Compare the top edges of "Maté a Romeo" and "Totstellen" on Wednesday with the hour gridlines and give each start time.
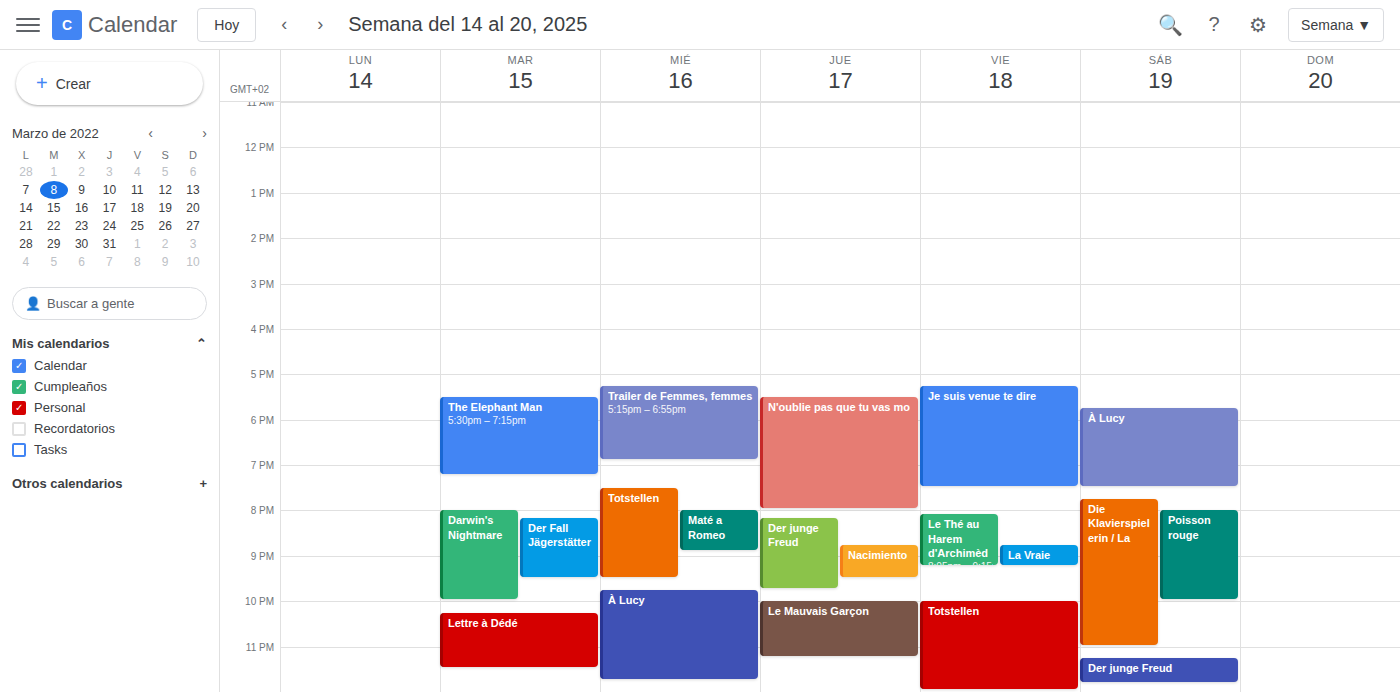
"Maté a Romeo": 8:00 PM, exactly on the 8 PM line. "Totstellen": 7:30 PM, halfway between the 7 PM and 8 PM lines.